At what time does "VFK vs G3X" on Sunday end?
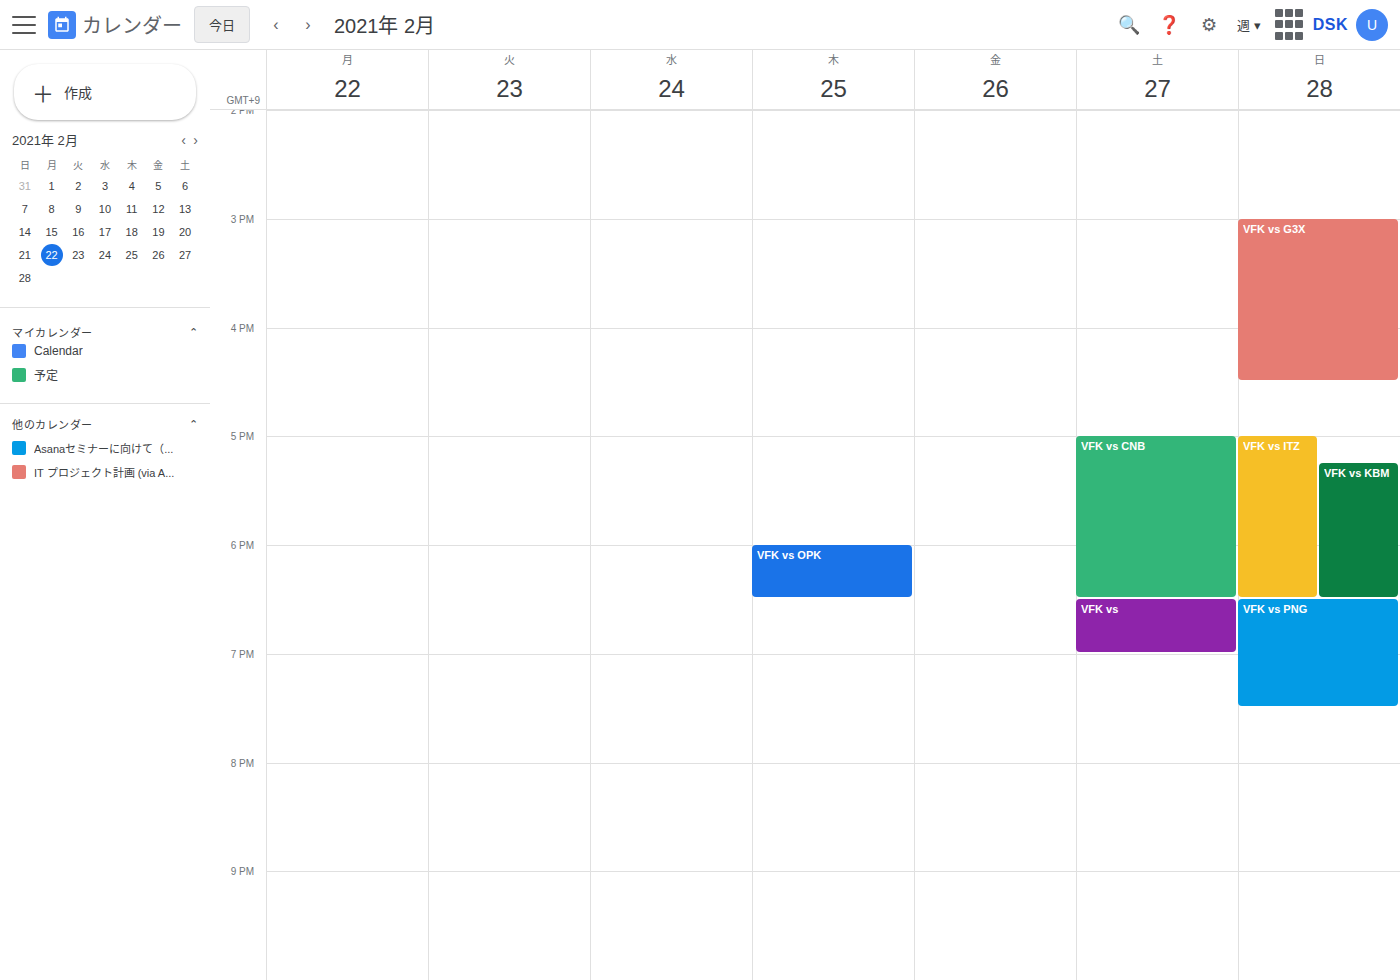
4:30 PM